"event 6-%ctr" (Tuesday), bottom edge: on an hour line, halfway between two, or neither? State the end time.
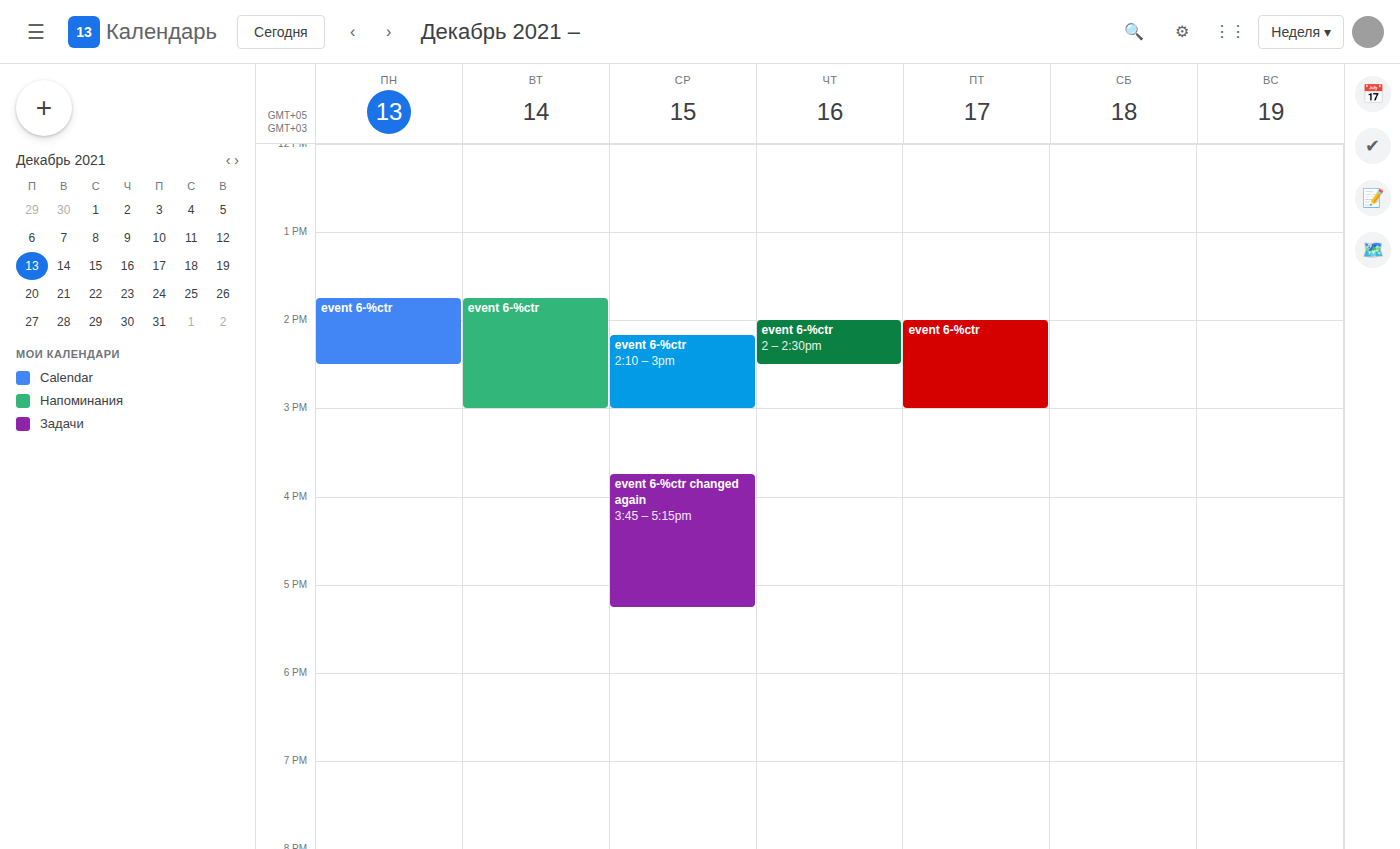
3:00 PM -- exactly on the 3 PM line.